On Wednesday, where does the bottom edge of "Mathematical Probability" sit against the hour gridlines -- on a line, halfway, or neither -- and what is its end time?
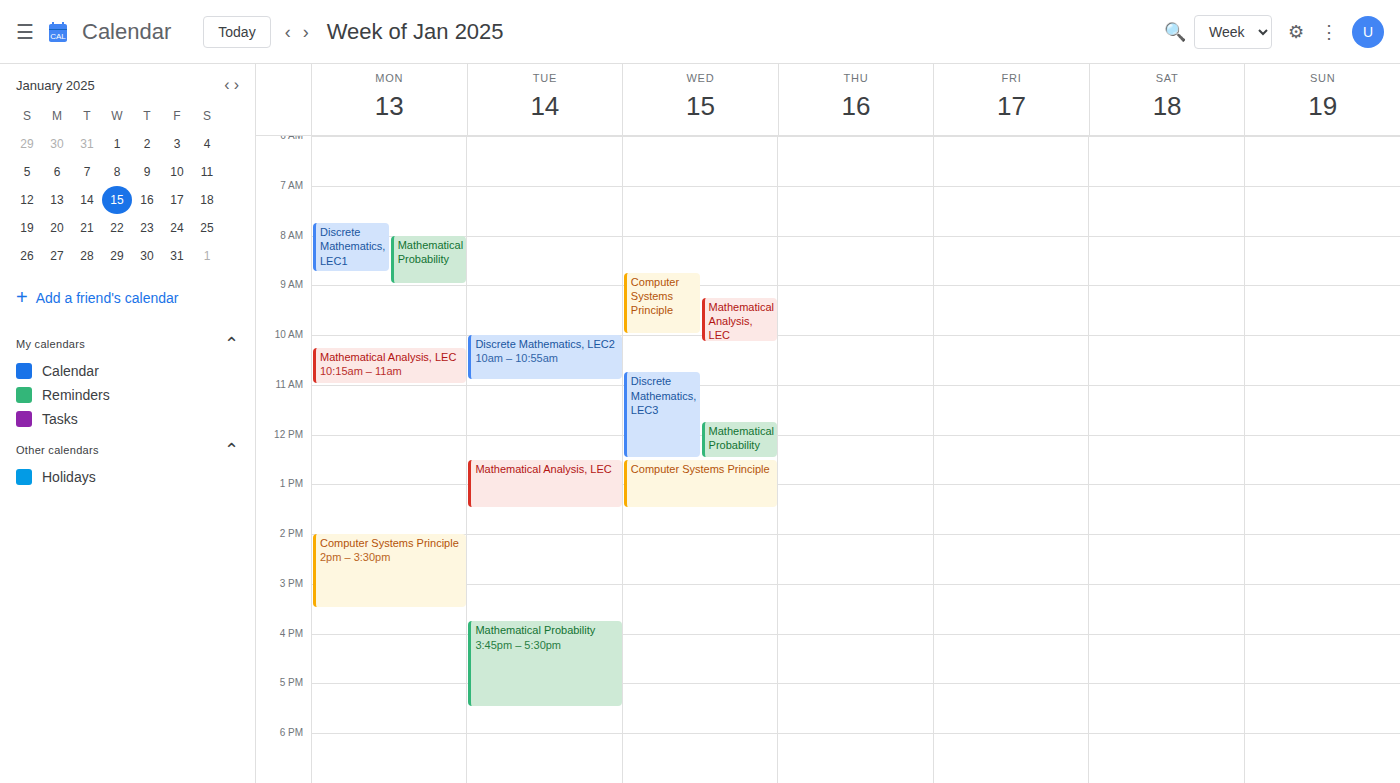
12:30 PM -- halfway between the 12 PM and 1 PM lines.